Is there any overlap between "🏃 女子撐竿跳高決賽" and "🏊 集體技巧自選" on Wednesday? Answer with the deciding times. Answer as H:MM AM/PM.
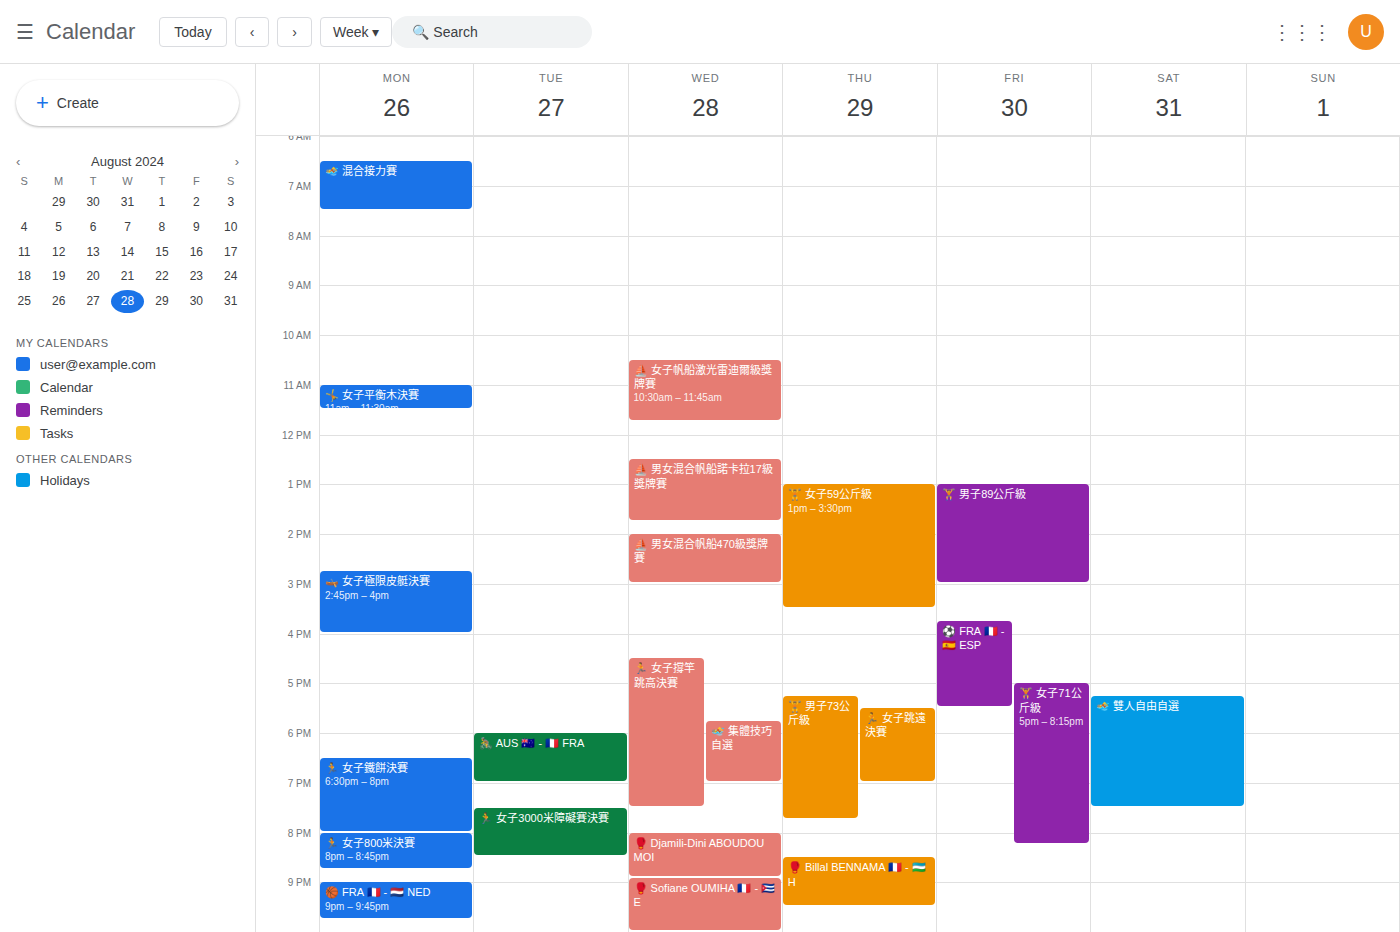
"🏊 集體技巧自選" runs 5:45 PM to 7:00 PM, inside "🏃 女子撐竿跳高決賽" -- they overlap.